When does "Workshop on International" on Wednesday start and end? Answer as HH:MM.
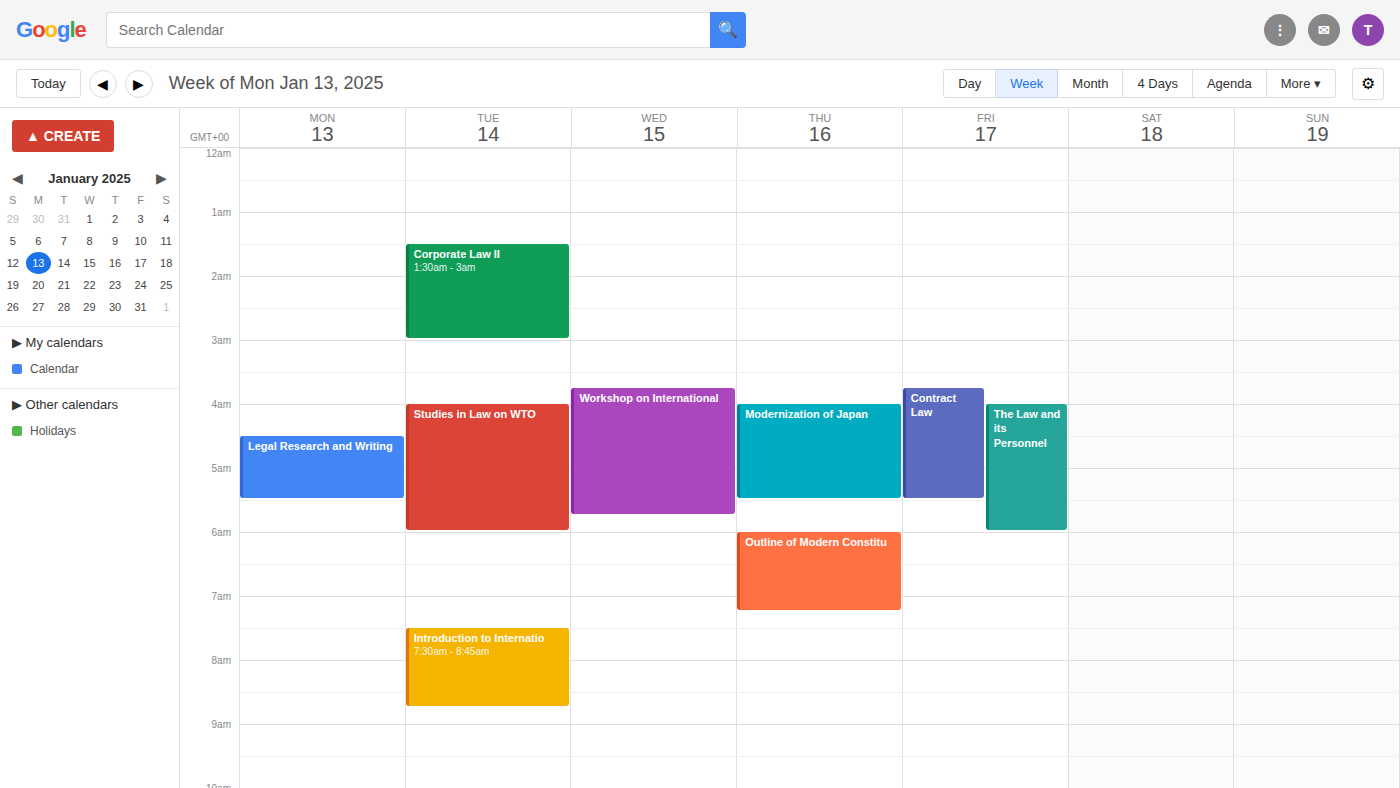
03:45 to 05:45